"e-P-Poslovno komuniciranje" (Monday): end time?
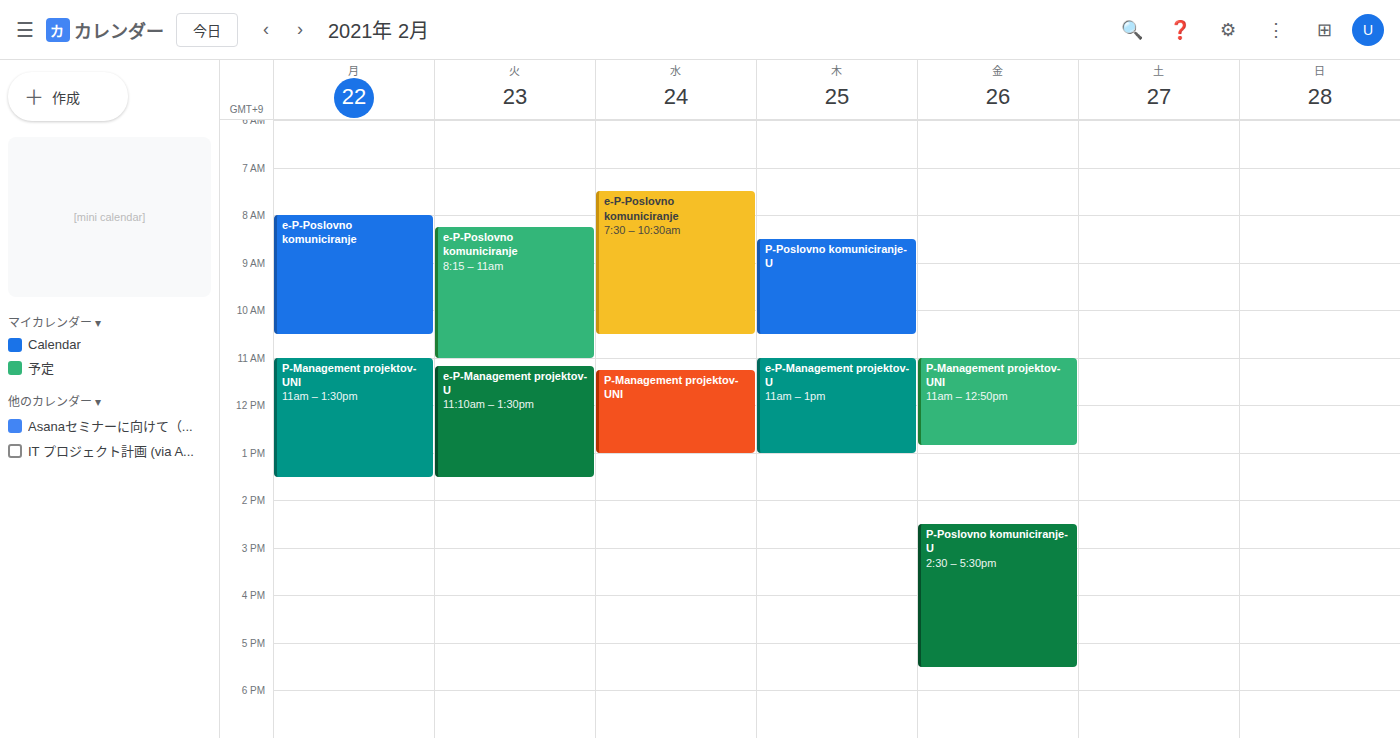
10:30 AM